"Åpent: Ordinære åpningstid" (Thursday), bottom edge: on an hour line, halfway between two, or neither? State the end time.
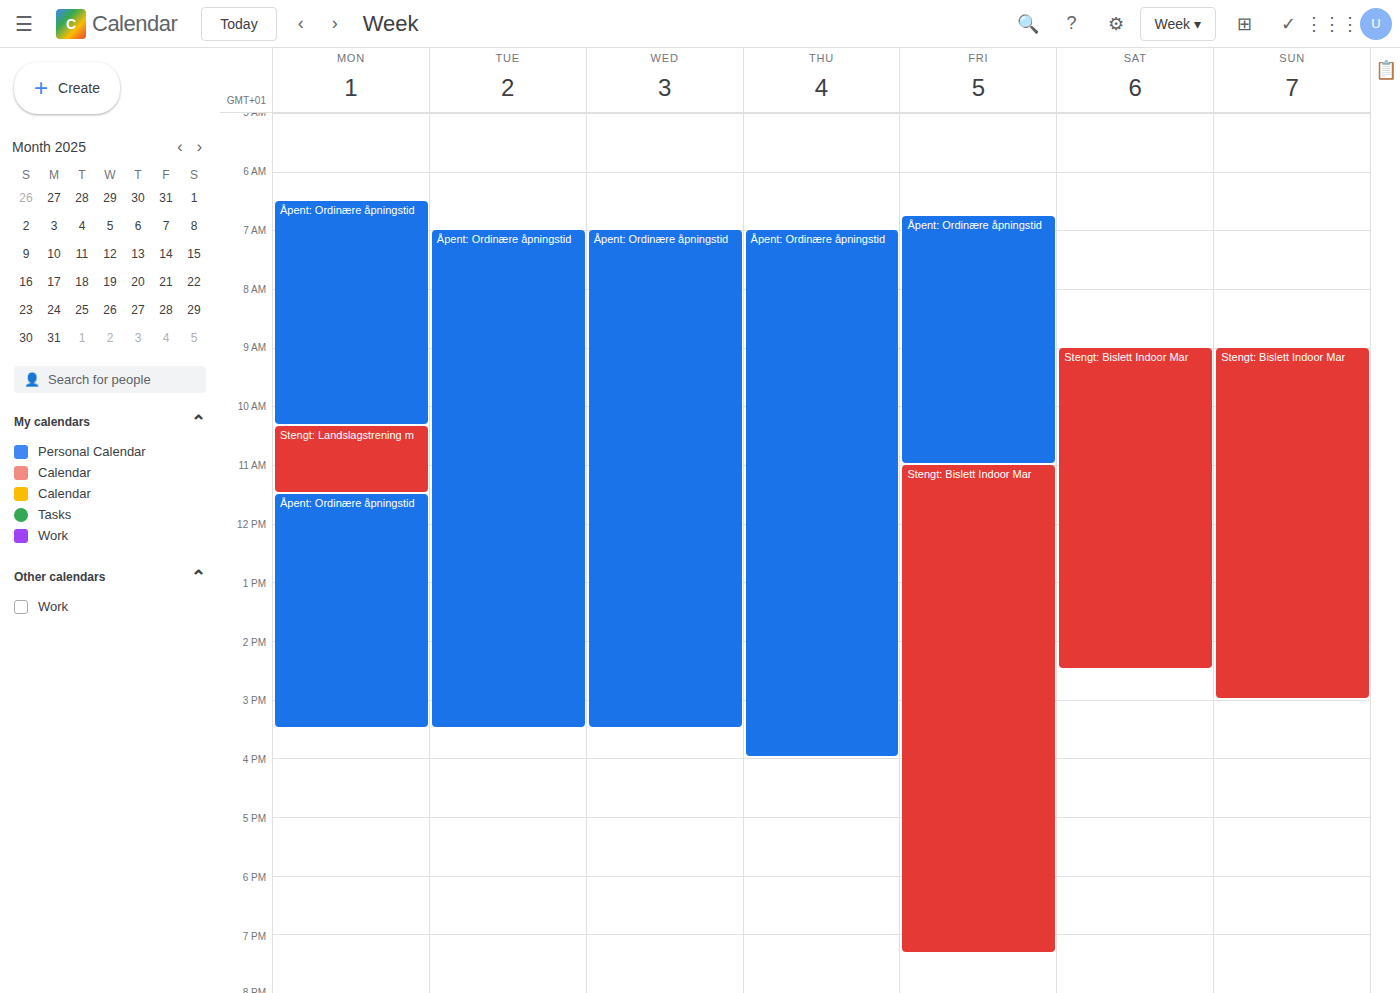
4:00 PM -- exactly on the 4 PM line.